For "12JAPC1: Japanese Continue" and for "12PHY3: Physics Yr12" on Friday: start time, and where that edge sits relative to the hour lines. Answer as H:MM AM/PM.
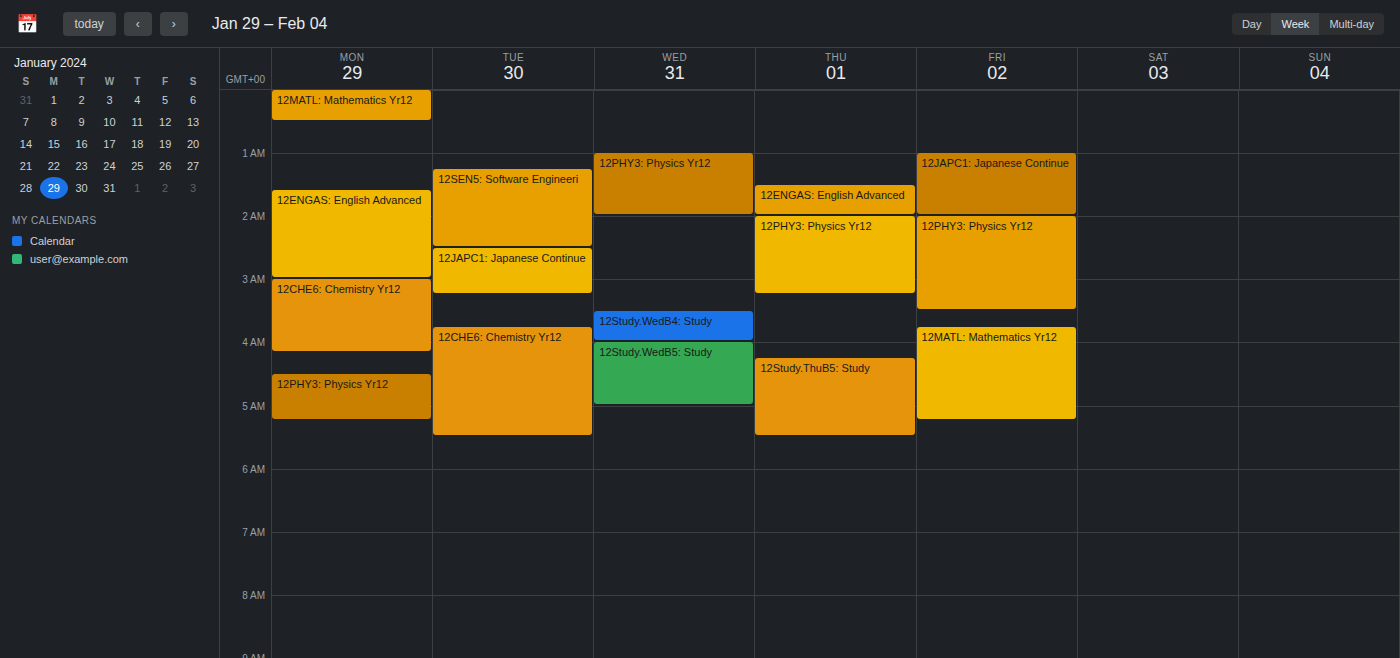
"12JAPC1: Japanese Continue": 1:00 AM, exactly on the 1 AM line. "12PHY3: Physics Yr12": 2:00 AM, exactly on the 2 AM line.